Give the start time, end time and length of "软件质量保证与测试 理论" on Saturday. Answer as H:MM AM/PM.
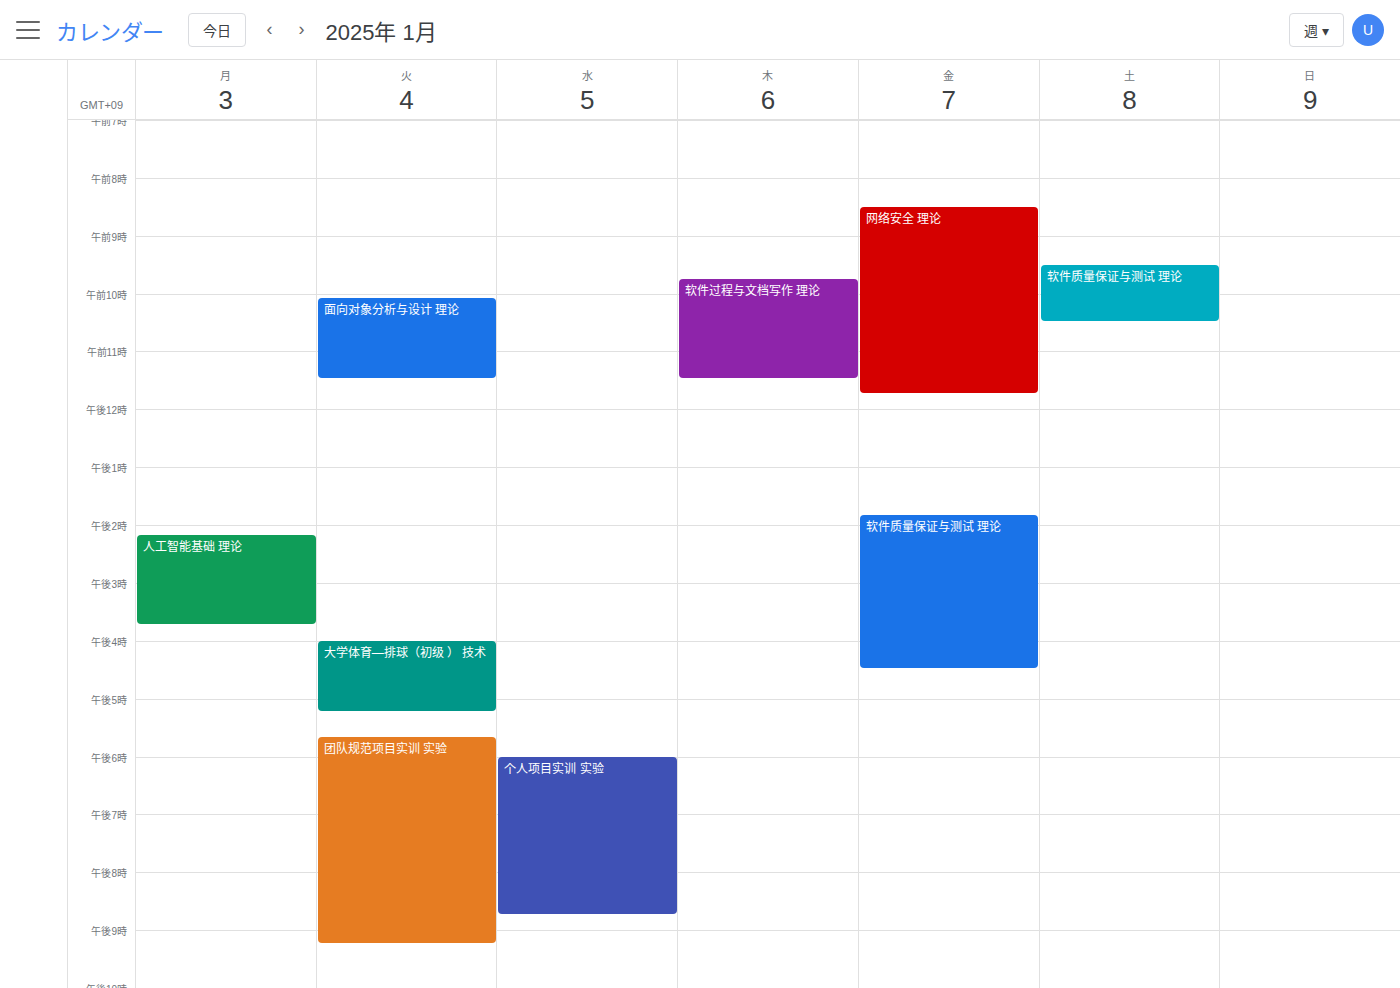
9:30 AM to 10:30 AM, 1 hour